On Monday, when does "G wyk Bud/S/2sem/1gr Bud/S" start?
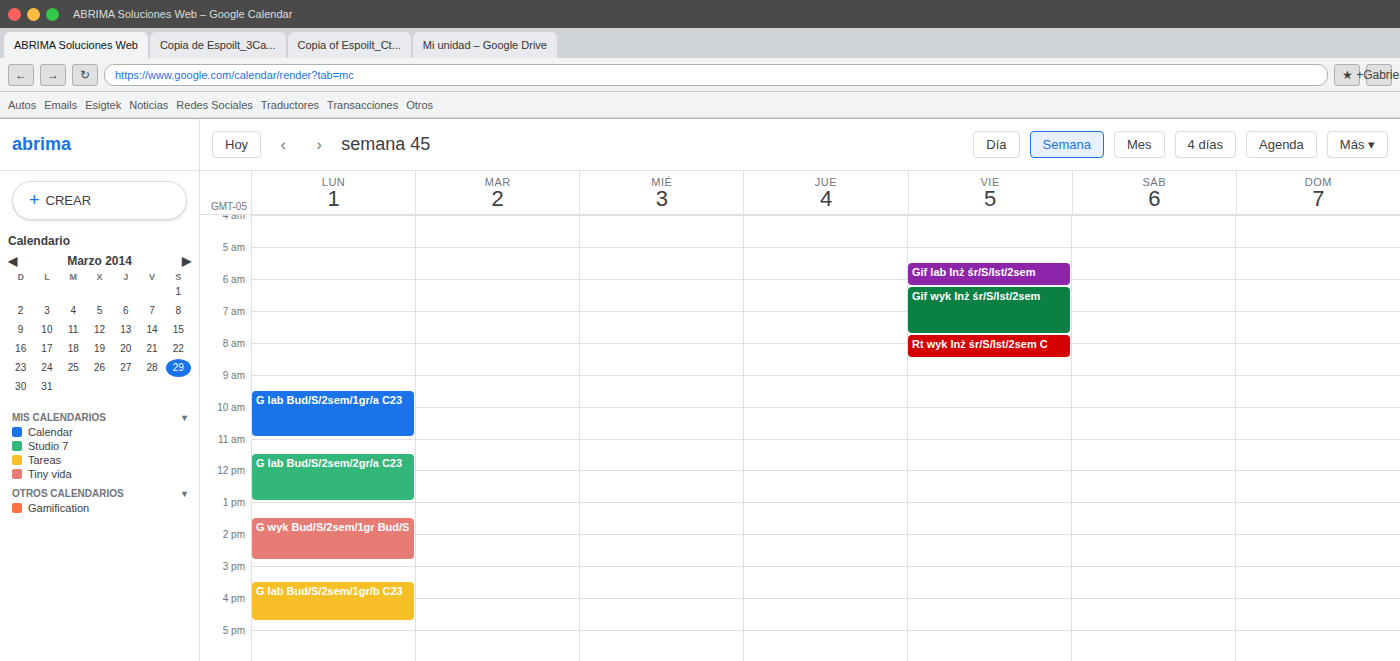
1:30 PM